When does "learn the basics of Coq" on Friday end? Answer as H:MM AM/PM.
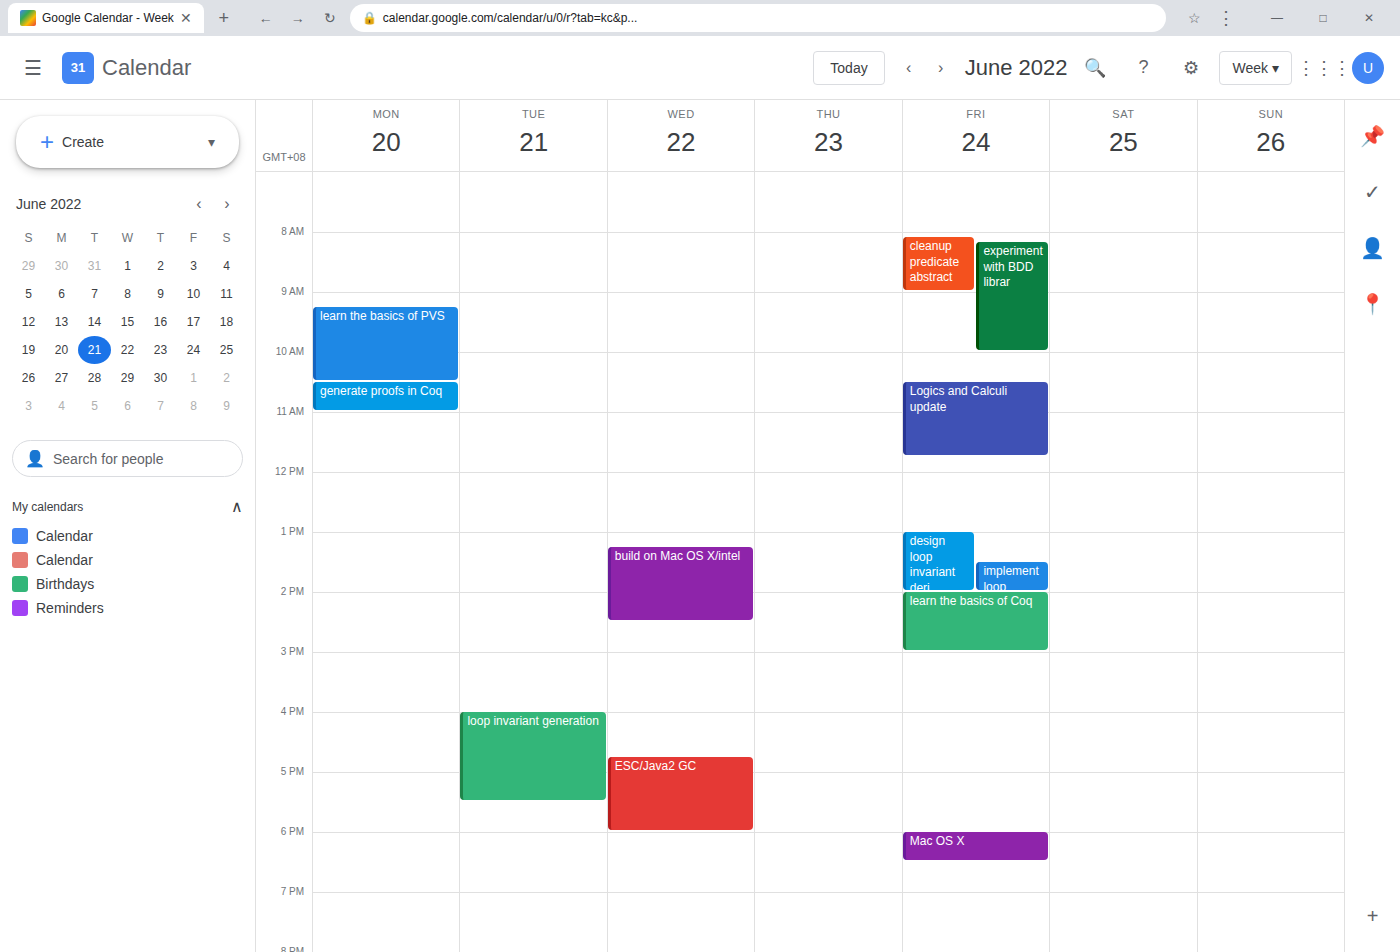
3:00 PM